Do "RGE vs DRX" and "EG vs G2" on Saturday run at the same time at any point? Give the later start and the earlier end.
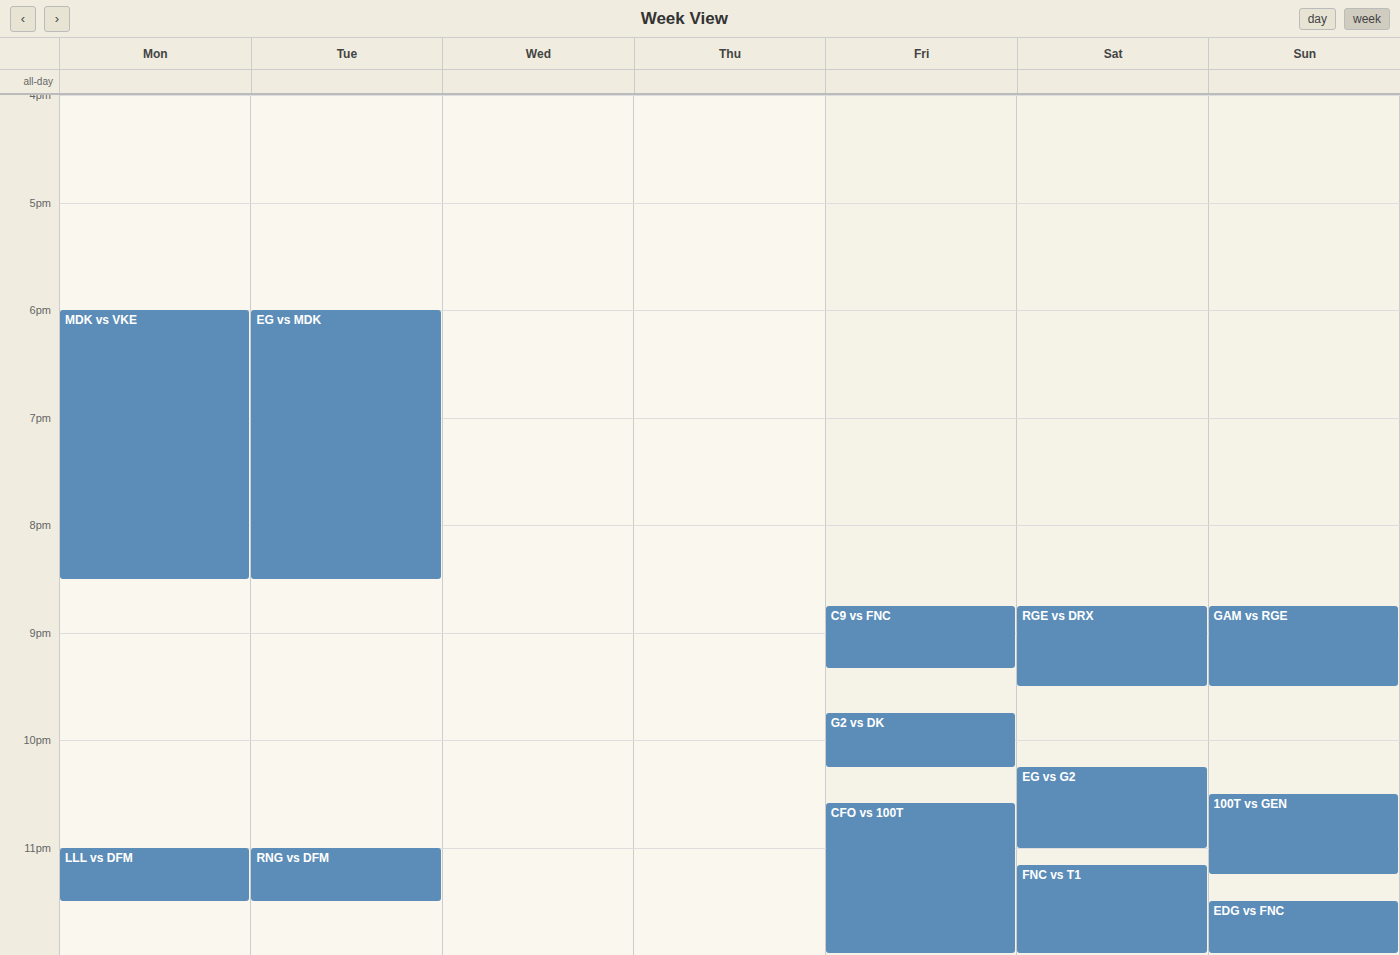
"RGE vs DRX" ends at 9:30 PM and "EG vs G2" starts at 10:15 PM -- no overlap.